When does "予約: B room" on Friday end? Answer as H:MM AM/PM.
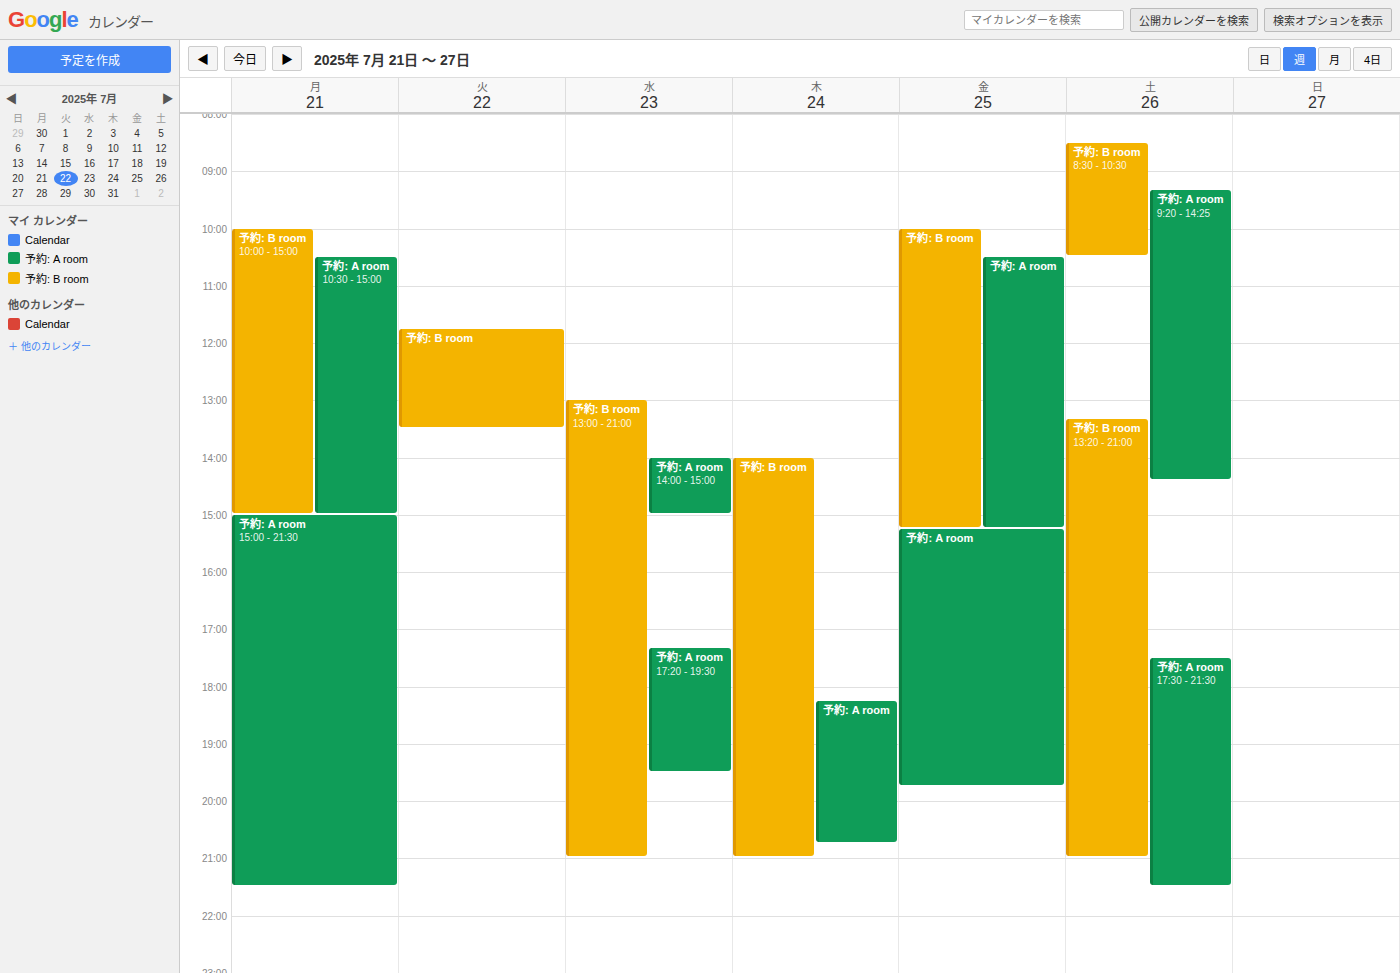
3:15 PM